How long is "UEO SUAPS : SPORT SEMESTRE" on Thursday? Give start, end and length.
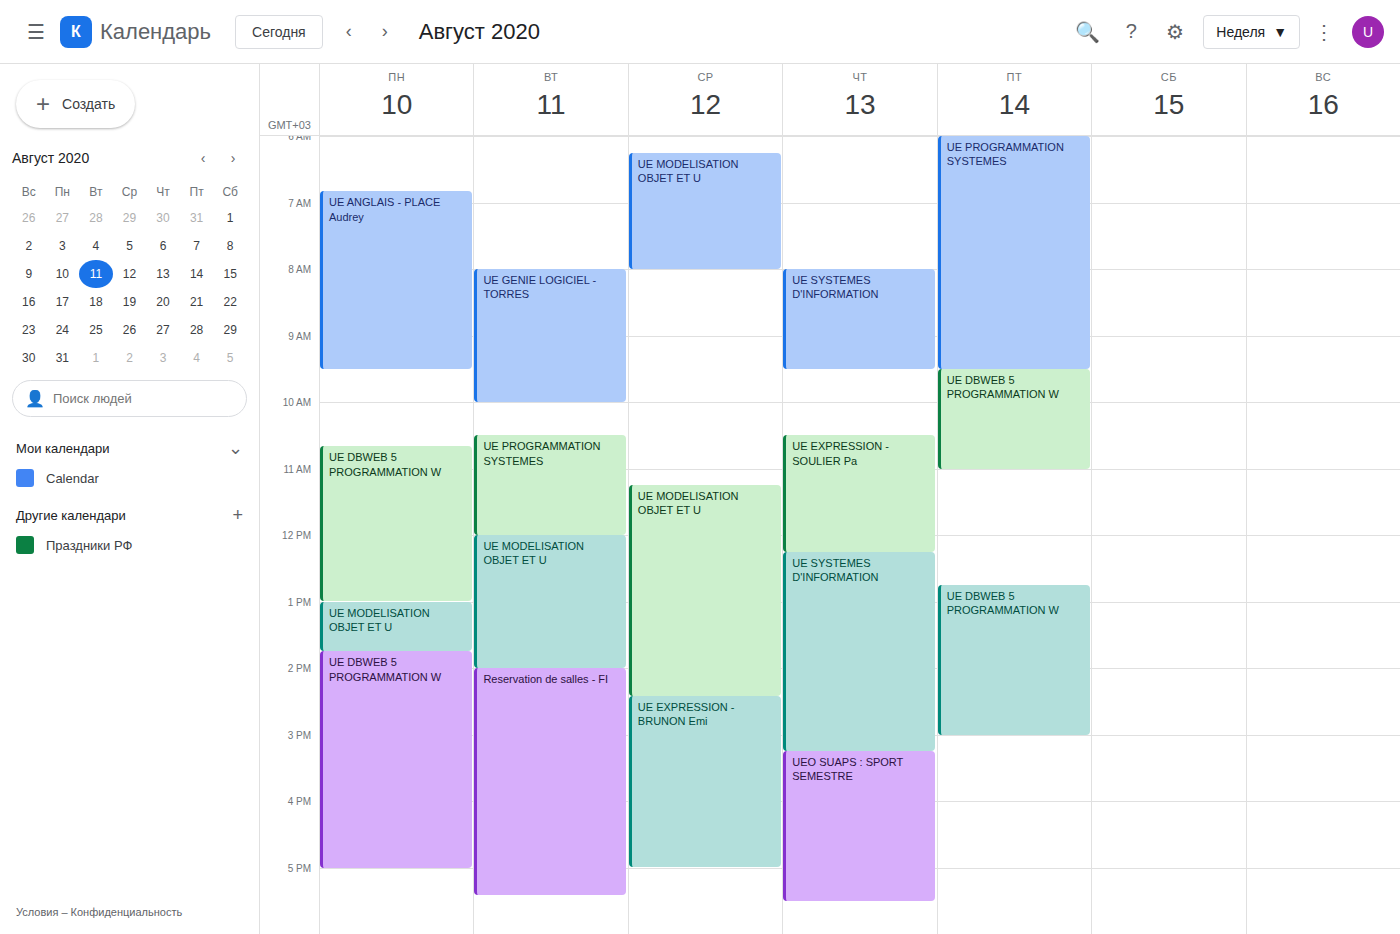
15:15 to 17:30, 2 hours 15 minutes